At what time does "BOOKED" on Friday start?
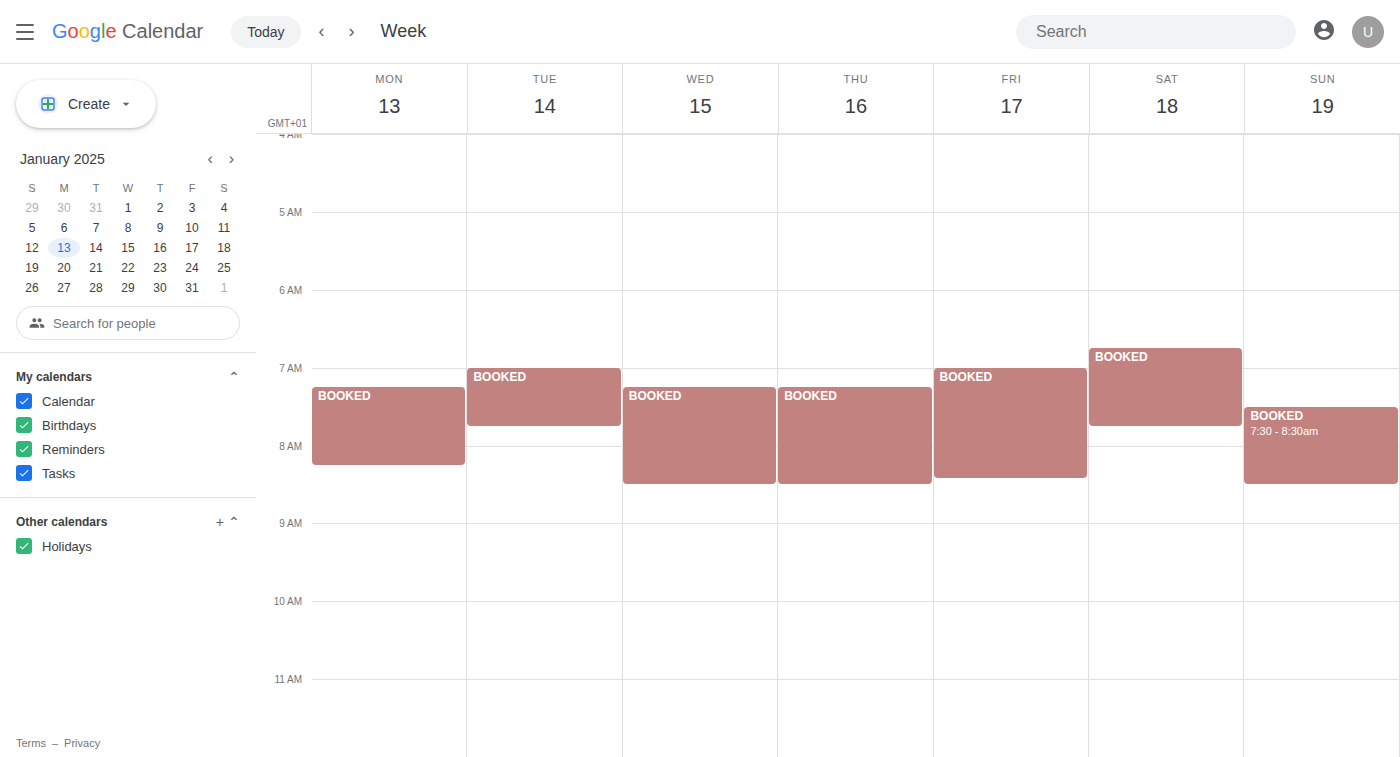
7:00 AM